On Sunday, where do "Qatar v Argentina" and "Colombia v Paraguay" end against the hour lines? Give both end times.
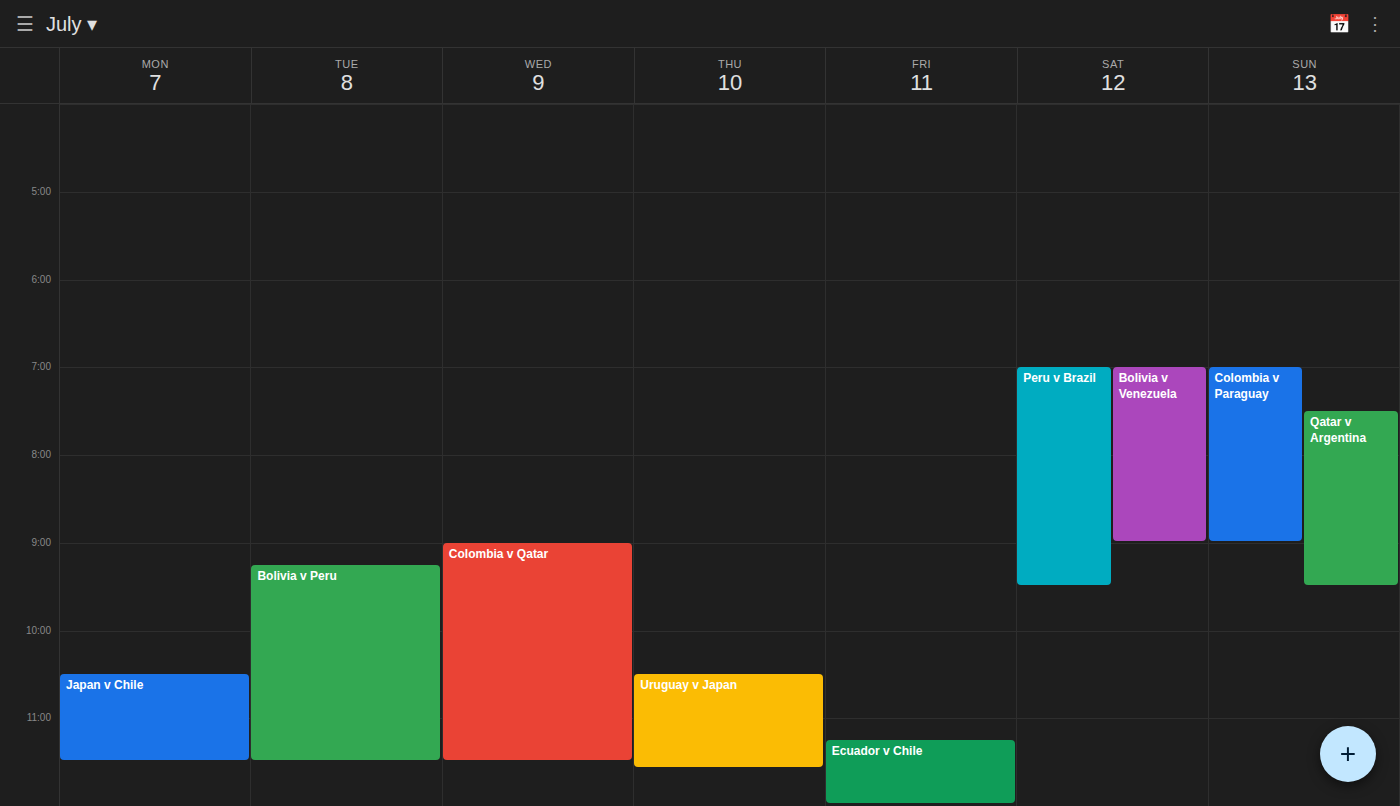
"Qatar v Argentina": 9:30 PM, halfway between the 9 PM and 10 PM lines. "Colombia v Paraguay": 9:00 PM, exactly on the 9 PM line.